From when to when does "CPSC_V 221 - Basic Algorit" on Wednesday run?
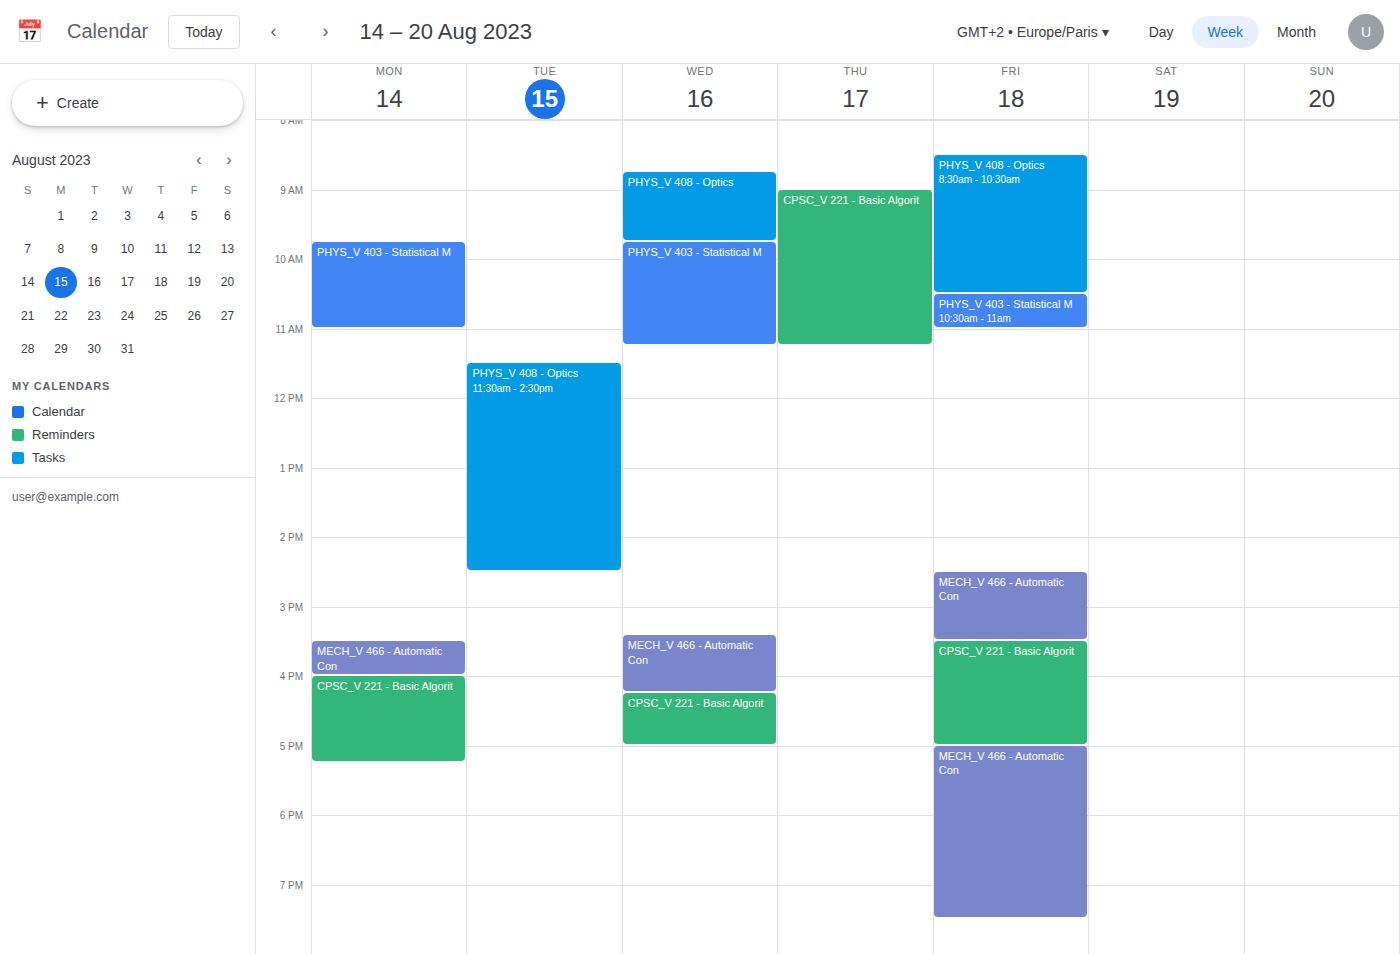
4:15 PM to 5:00 PM